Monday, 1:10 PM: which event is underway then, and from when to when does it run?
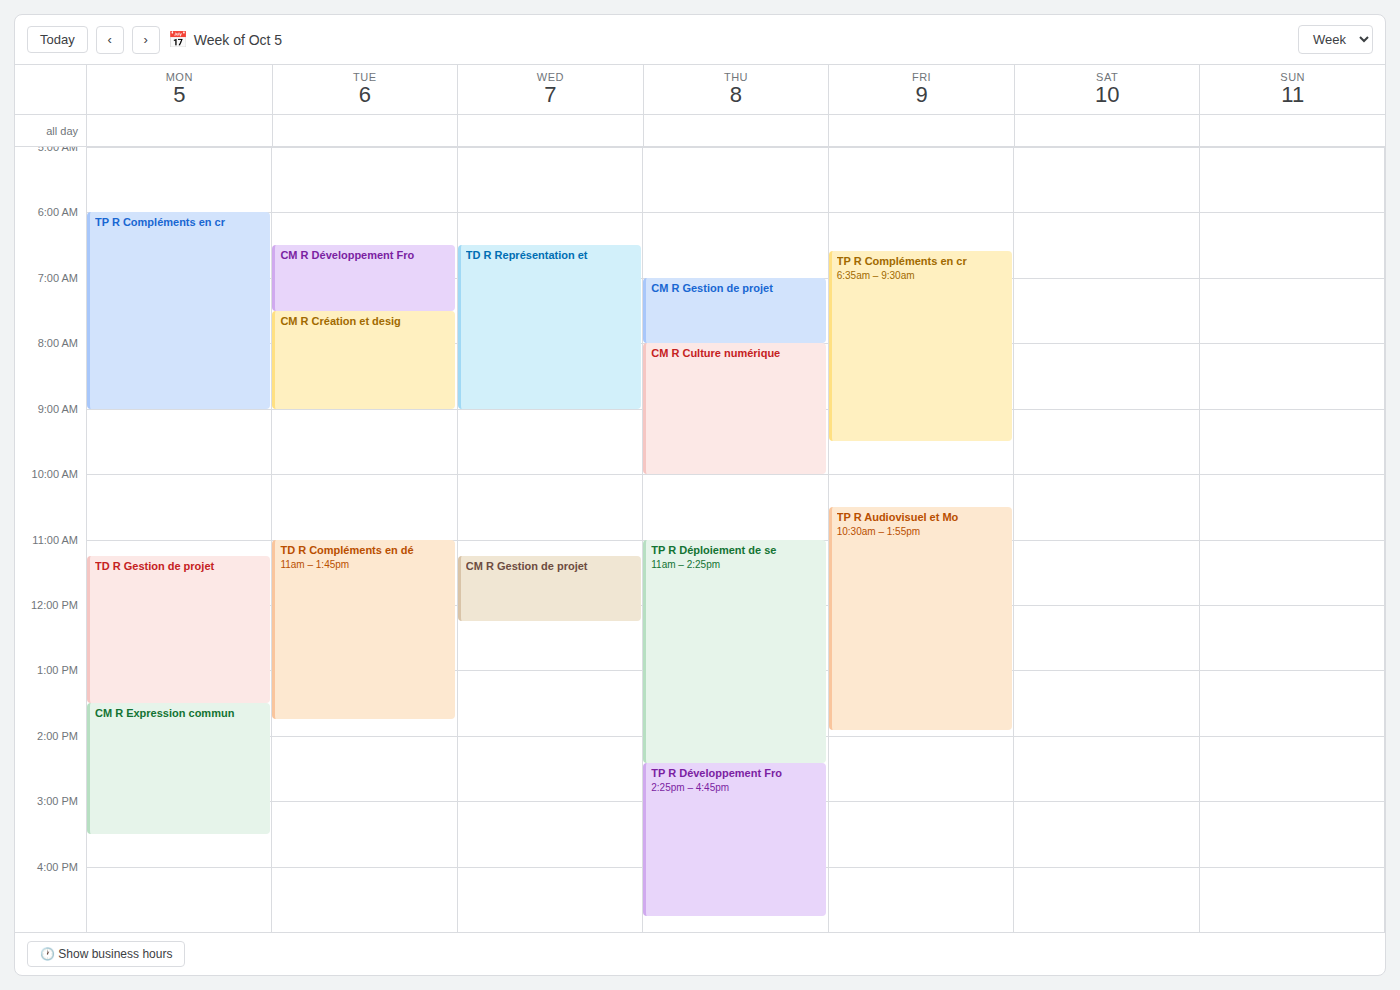
"TD R Gestion de projet", 11:15 AM to 1:30 PM